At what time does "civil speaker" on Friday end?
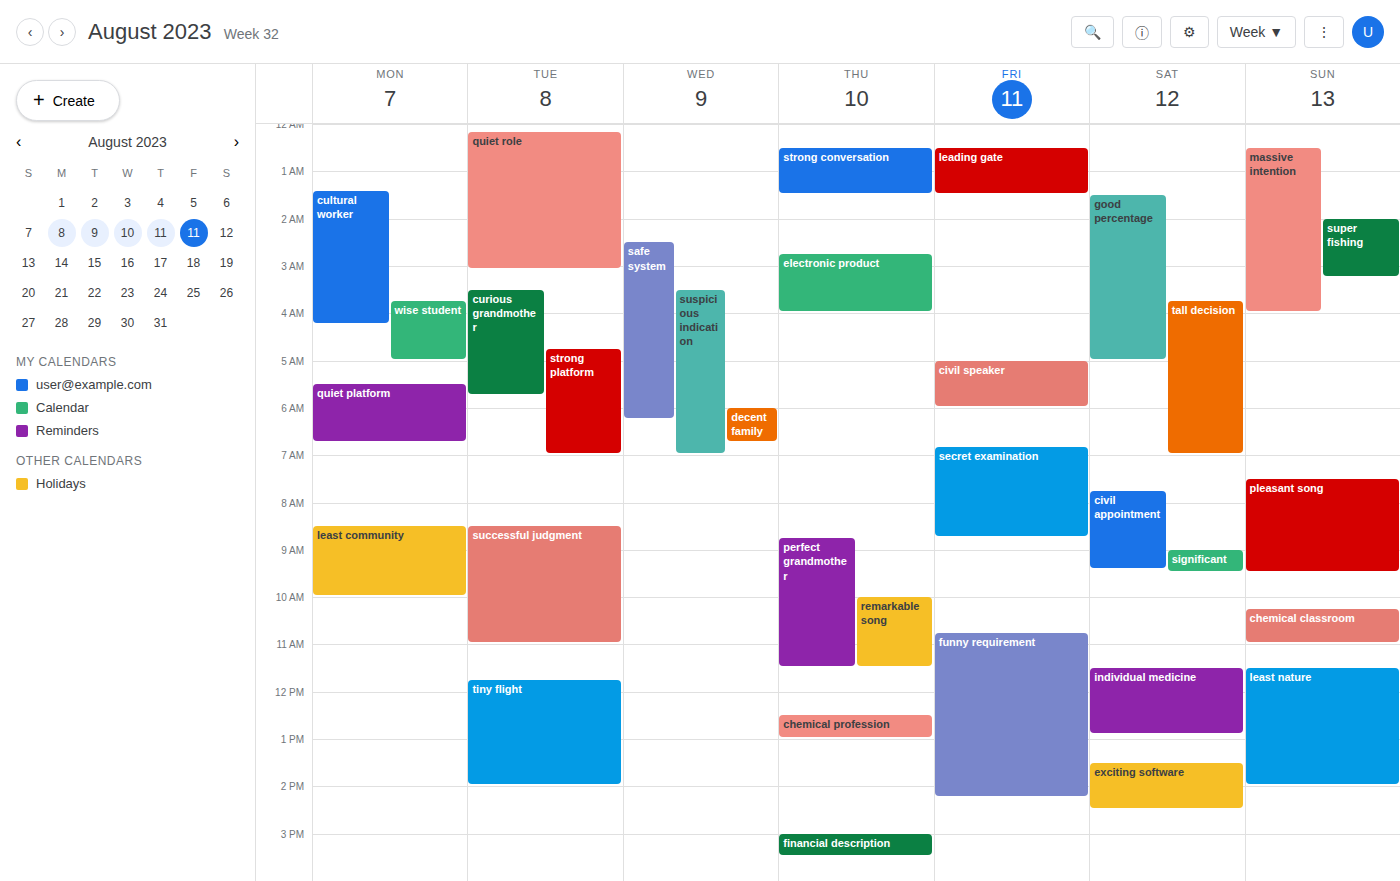
6:00 AM